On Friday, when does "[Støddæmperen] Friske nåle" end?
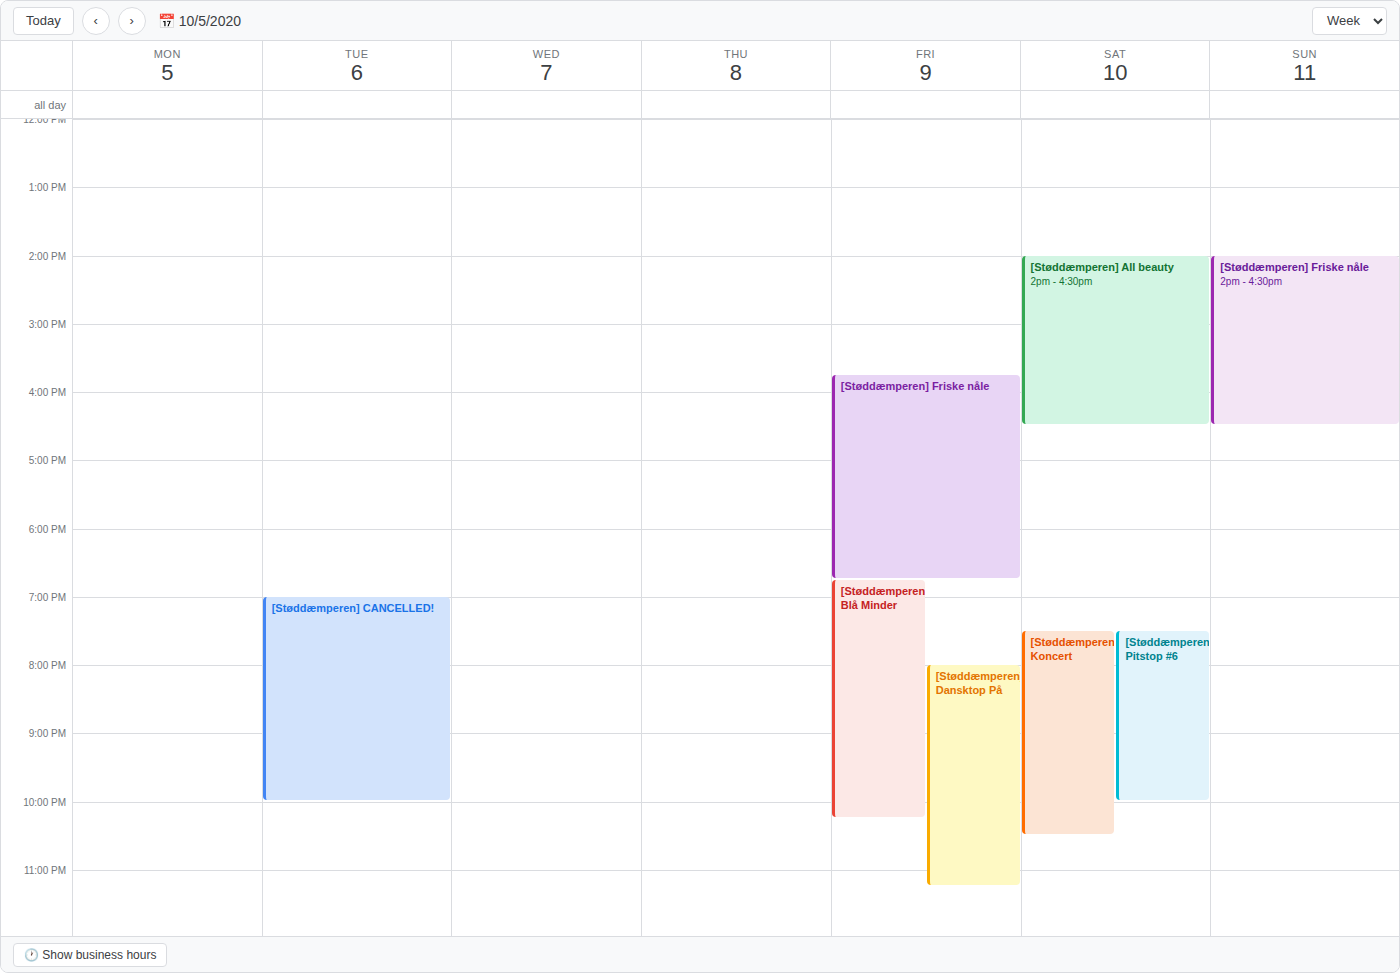
6:45 PM